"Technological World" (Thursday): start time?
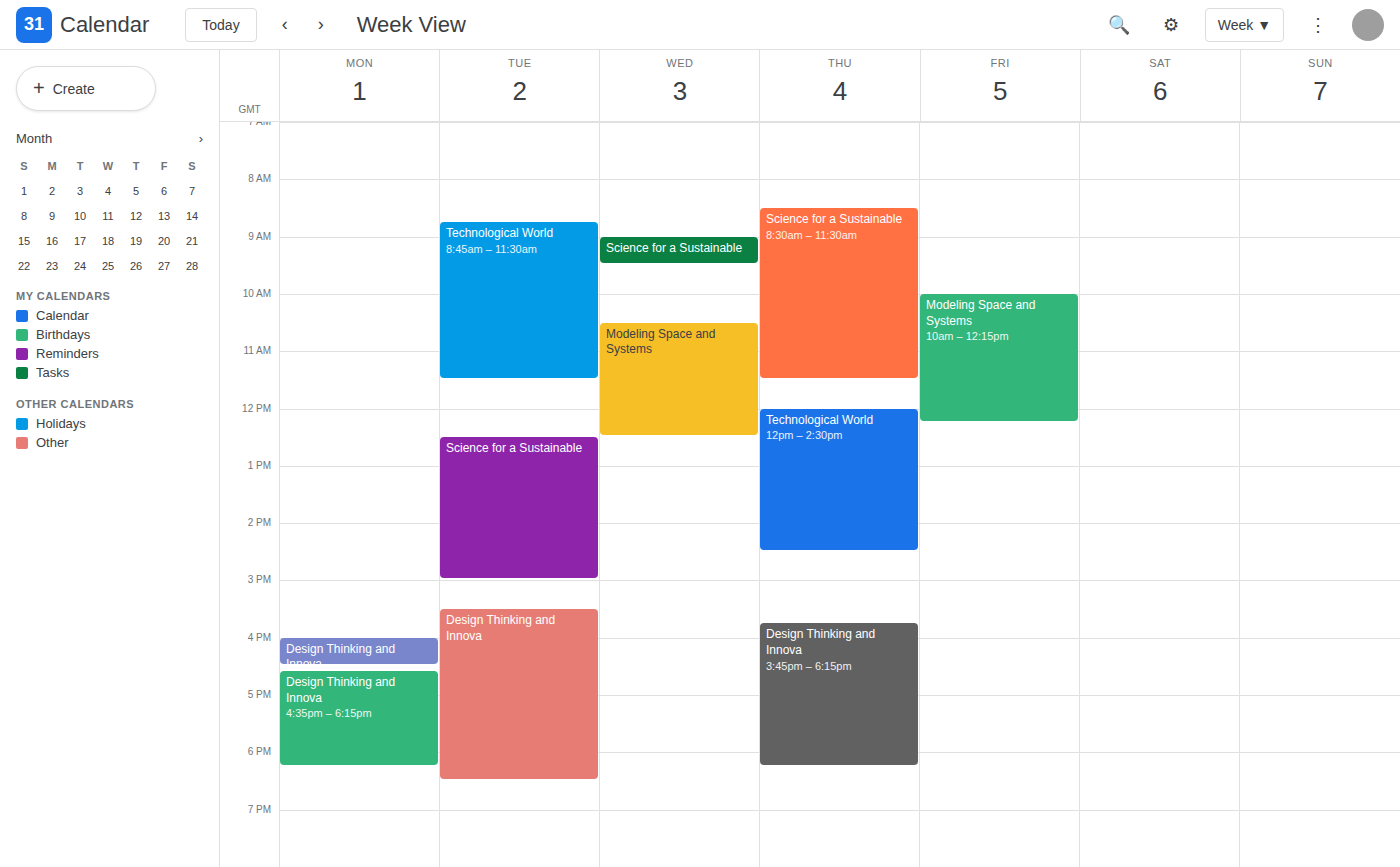
12:00